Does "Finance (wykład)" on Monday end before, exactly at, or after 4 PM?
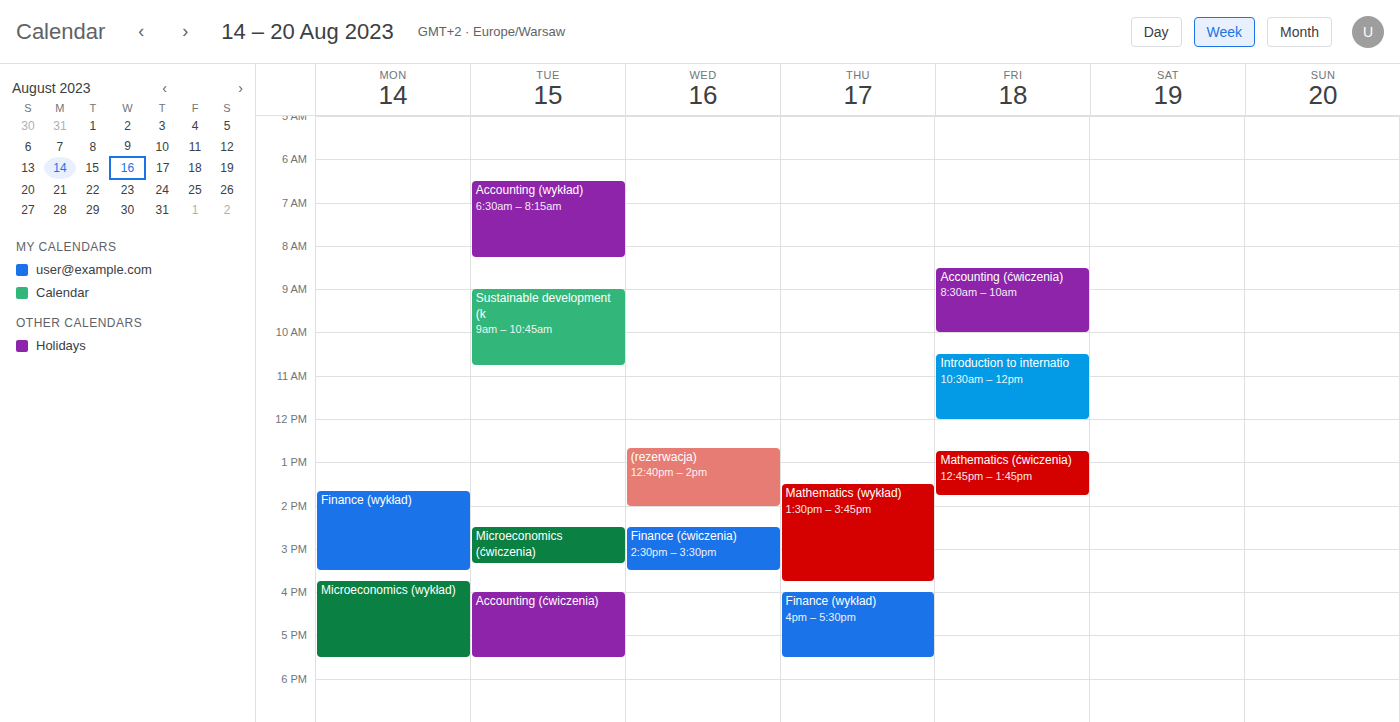
3:30 PM -- before 4 PM, 30 minutes above the 4 PM line.